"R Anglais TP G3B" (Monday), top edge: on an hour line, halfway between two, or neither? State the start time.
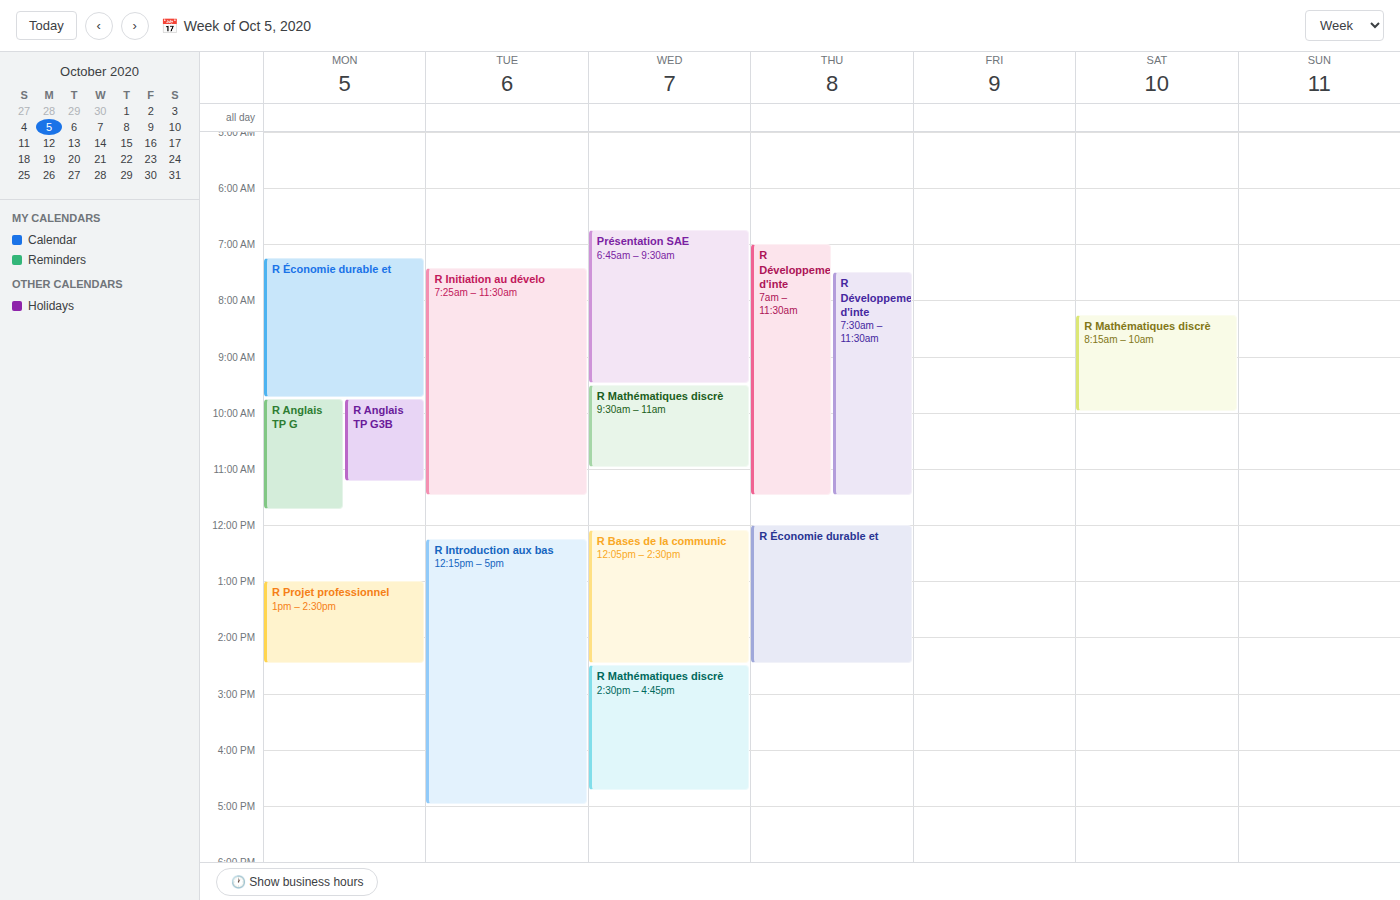
09:45 -- neither: three quarters of the way from the 09:00 line to the 10:00 line.